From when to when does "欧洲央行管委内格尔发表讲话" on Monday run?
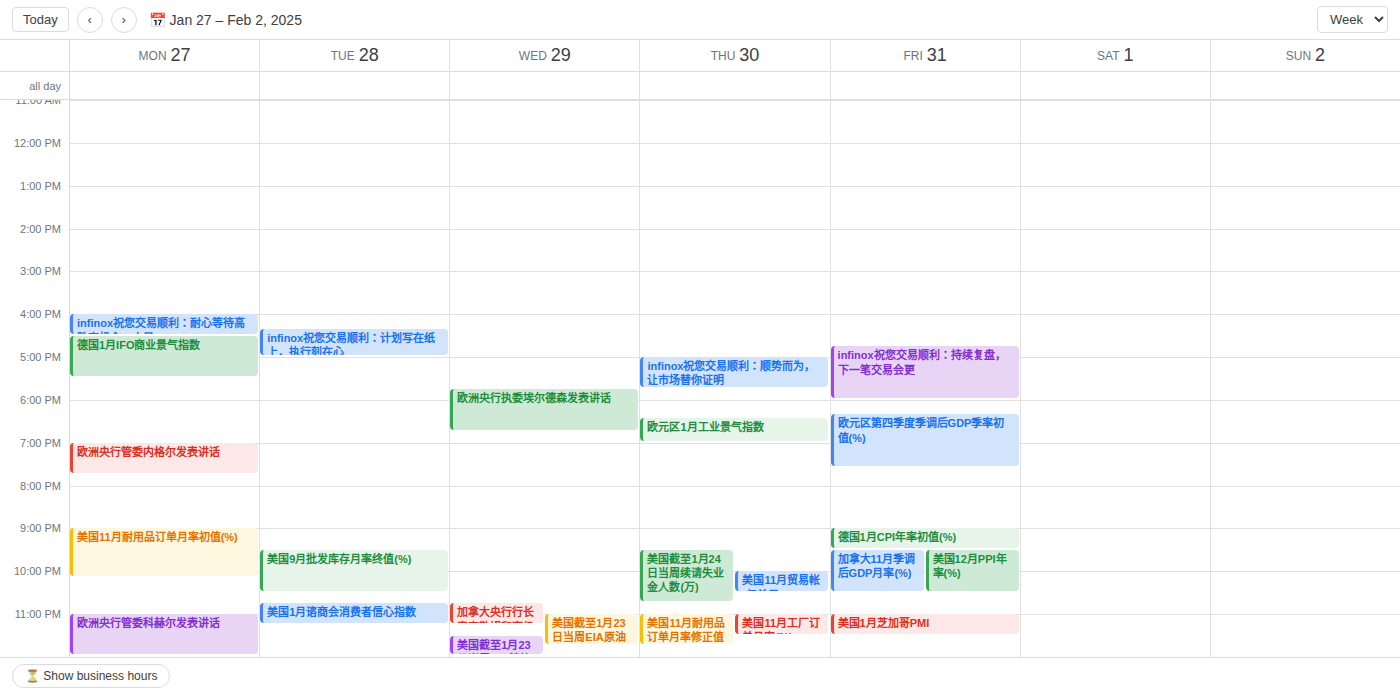
7:00 PM to 7:45 PM